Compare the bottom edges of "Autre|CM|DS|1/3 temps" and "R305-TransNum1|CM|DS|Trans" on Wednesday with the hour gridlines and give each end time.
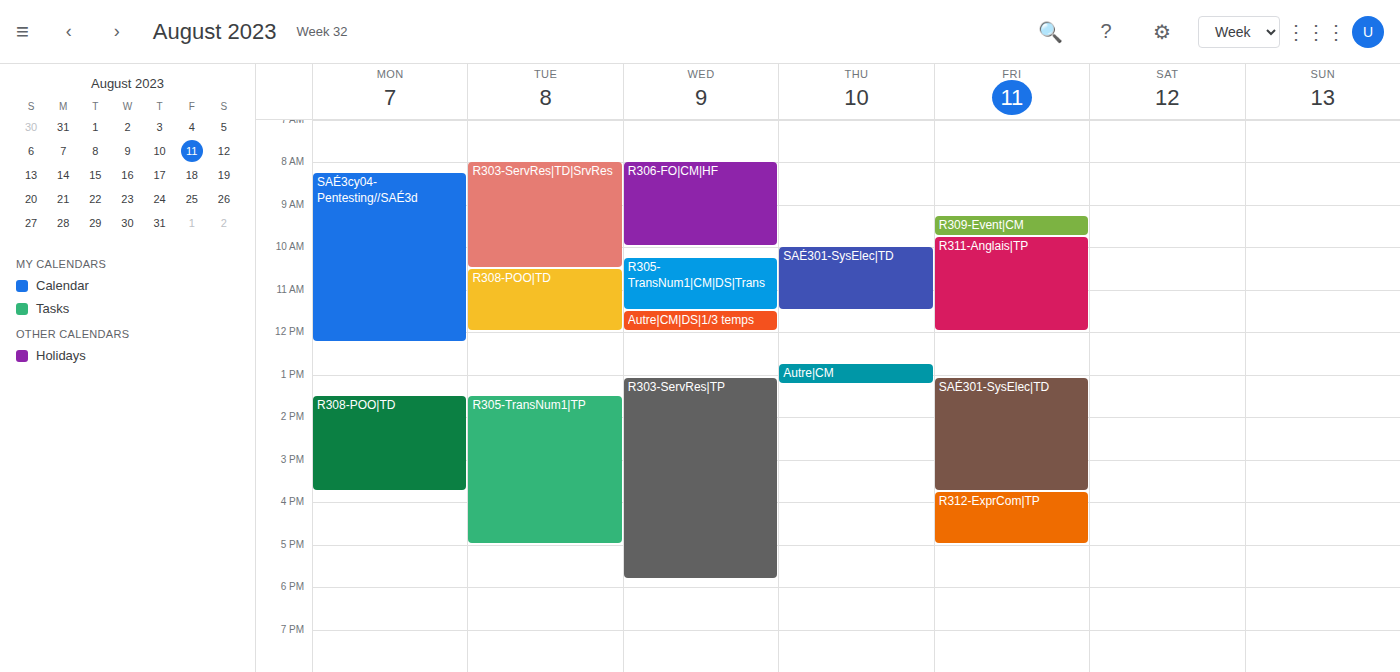
"Autre|CM|DS|1/3 temps": 12:00, exactly on the 12:00 line. "R305-TransNum1|CM|DS|Trans": 11:30, halfway between the 11:00 and 12:00 lines.